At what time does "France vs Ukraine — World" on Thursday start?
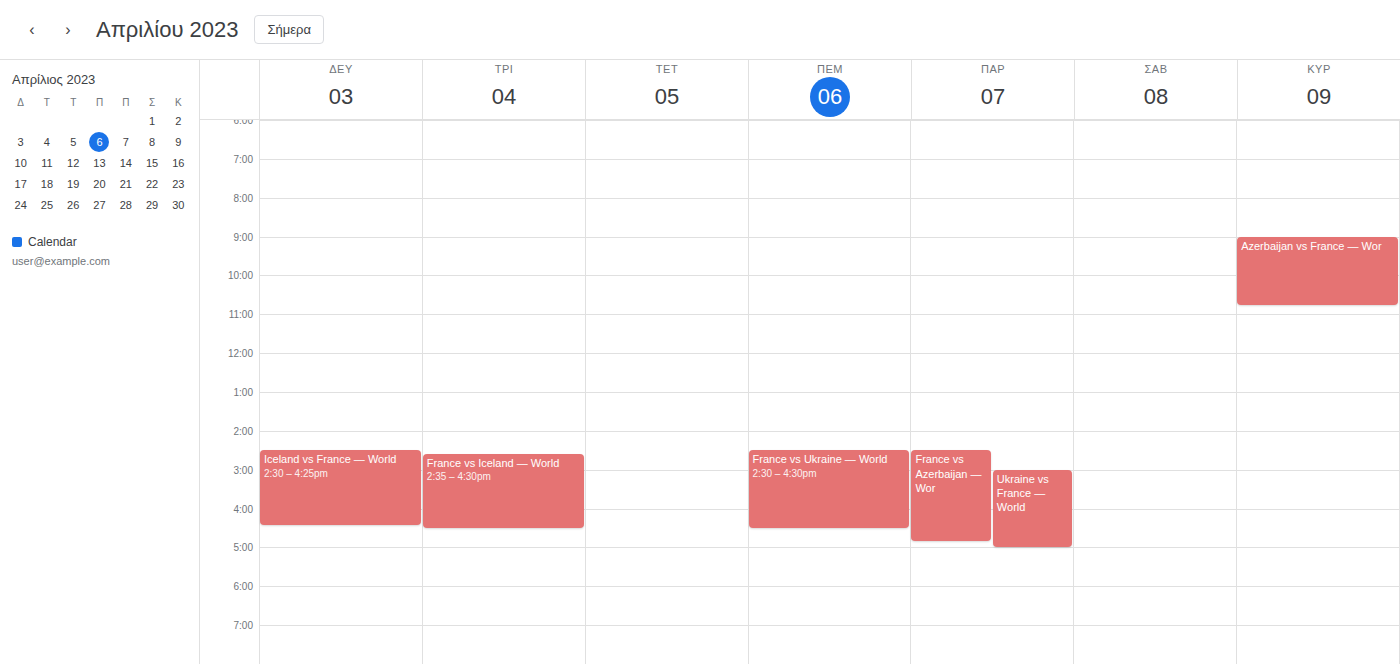
2:30 PM